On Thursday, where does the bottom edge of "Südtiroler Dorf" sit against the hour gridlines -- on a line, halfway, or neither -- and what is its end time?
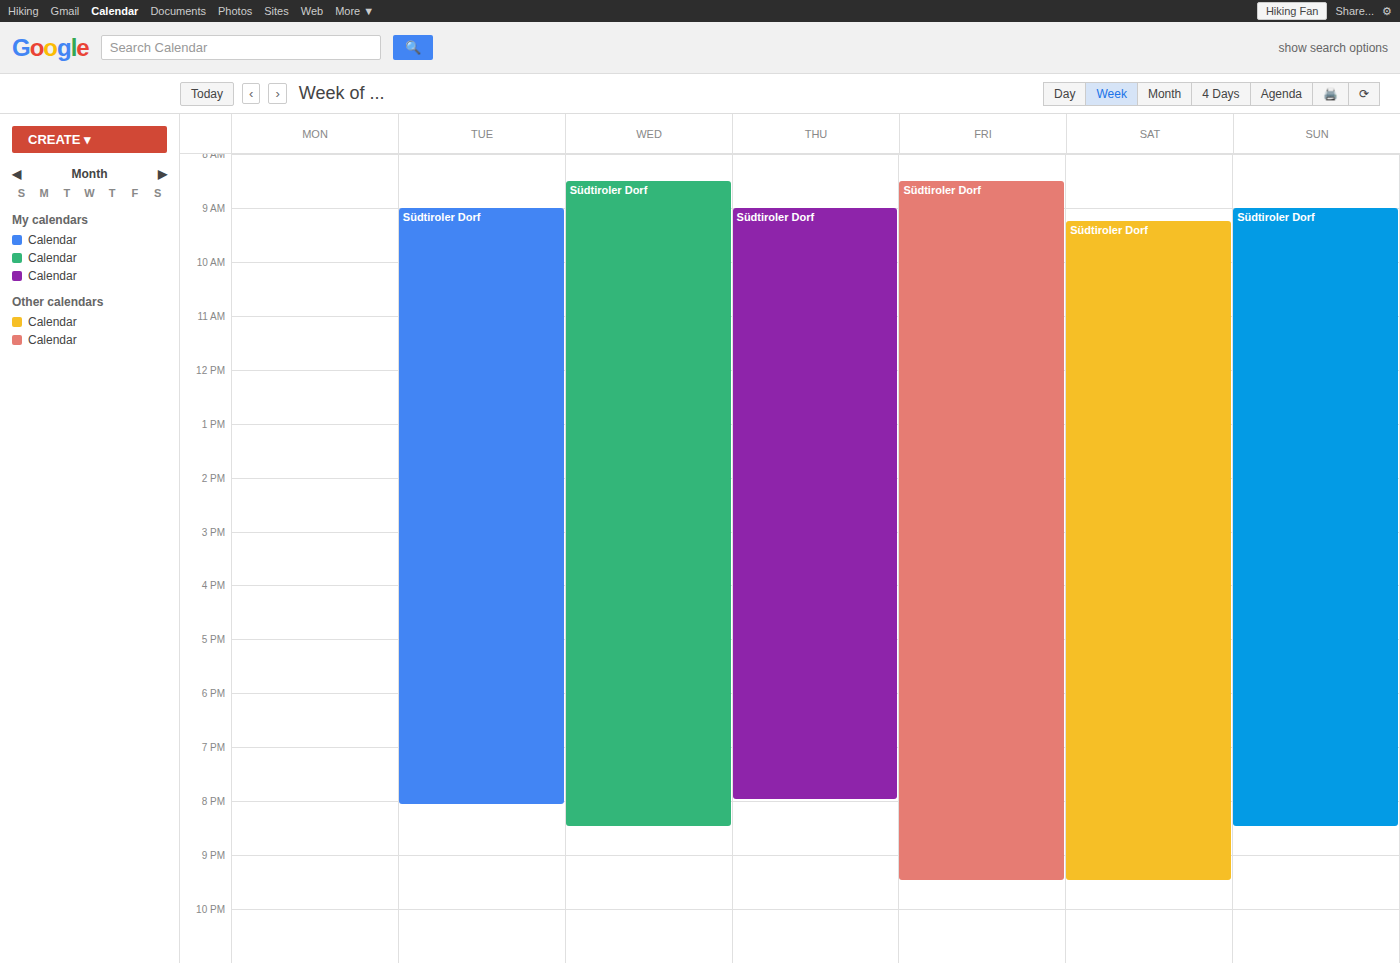
8:00 PM -- exactly on the 8 PM line.